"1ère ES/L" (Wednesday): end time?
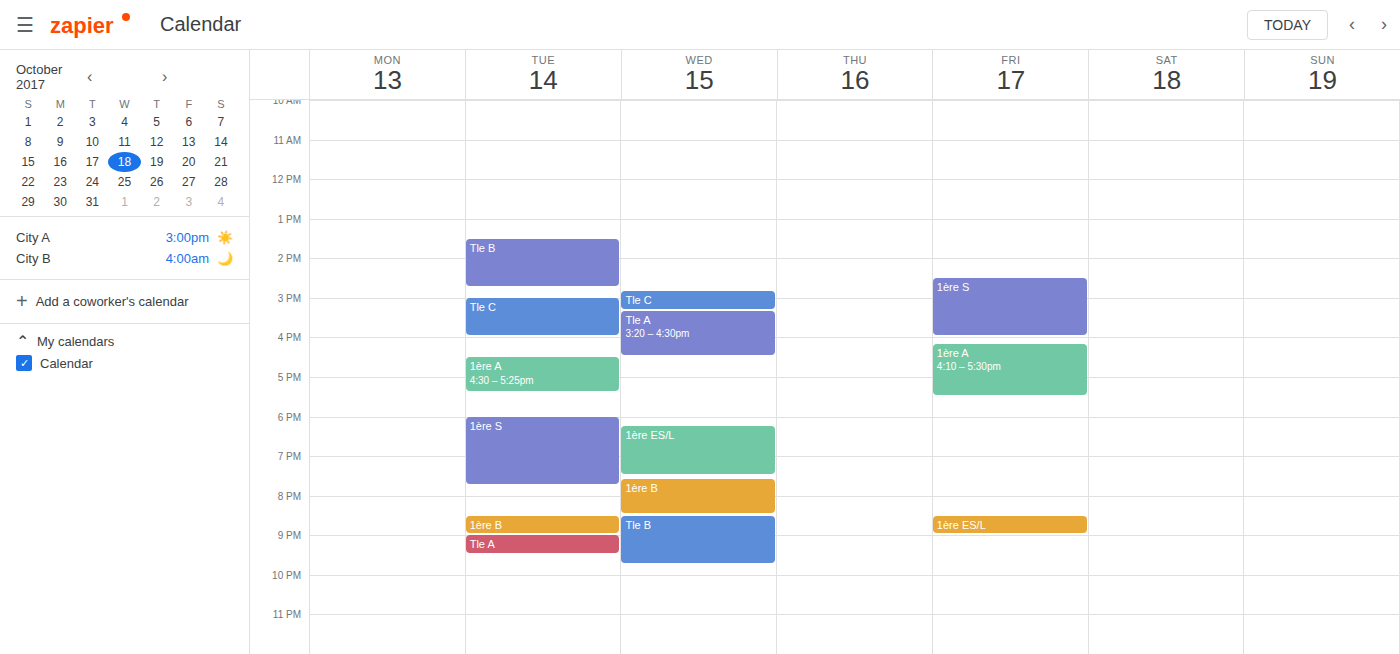
7:30 PM